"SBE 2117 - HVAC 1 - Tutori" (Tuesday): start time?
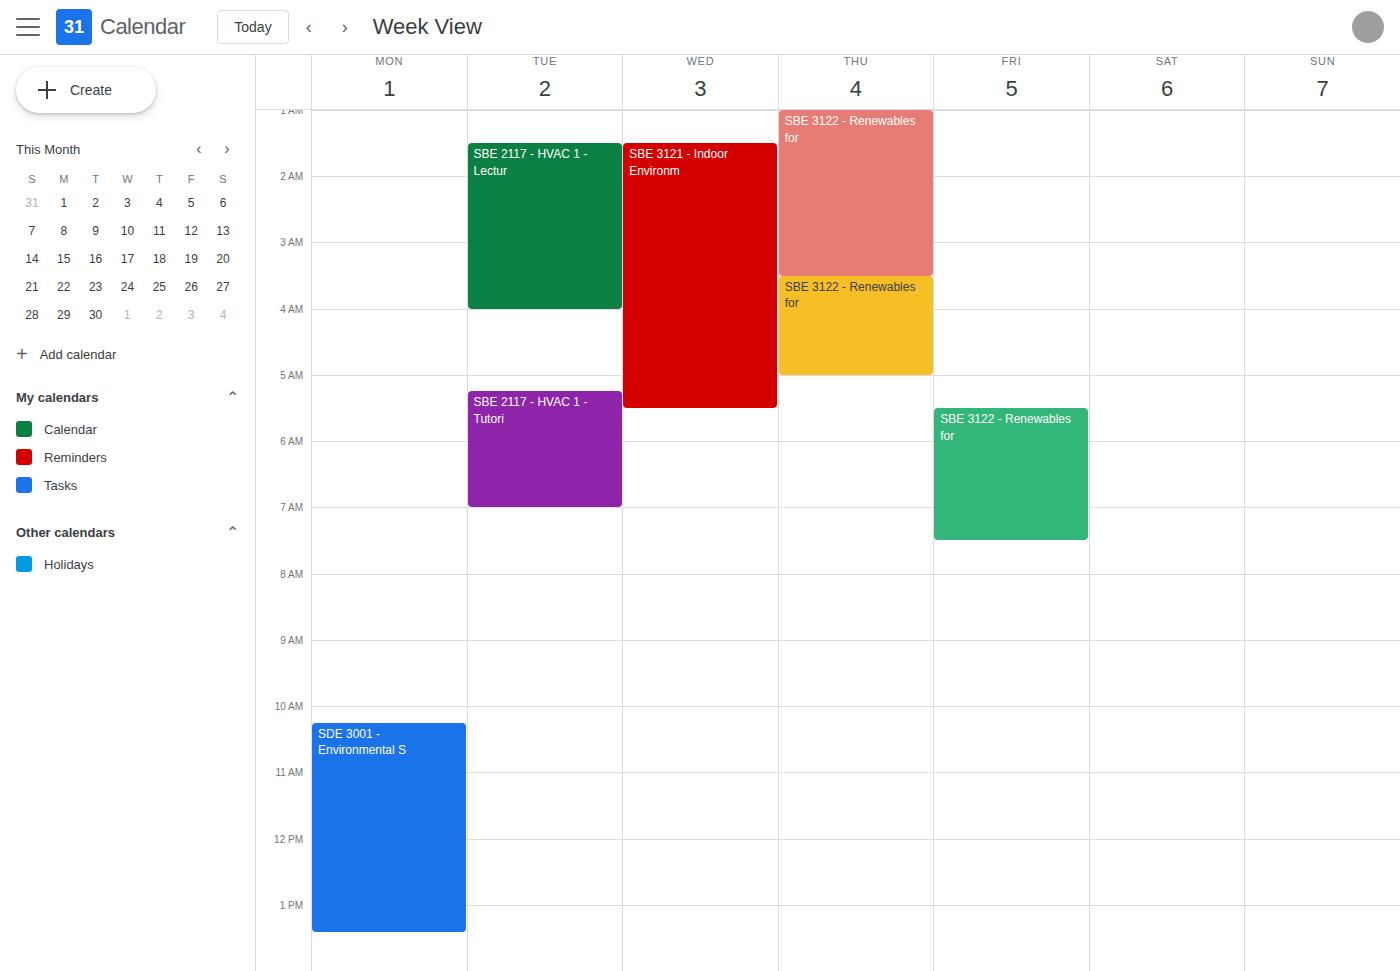
5:15 AM